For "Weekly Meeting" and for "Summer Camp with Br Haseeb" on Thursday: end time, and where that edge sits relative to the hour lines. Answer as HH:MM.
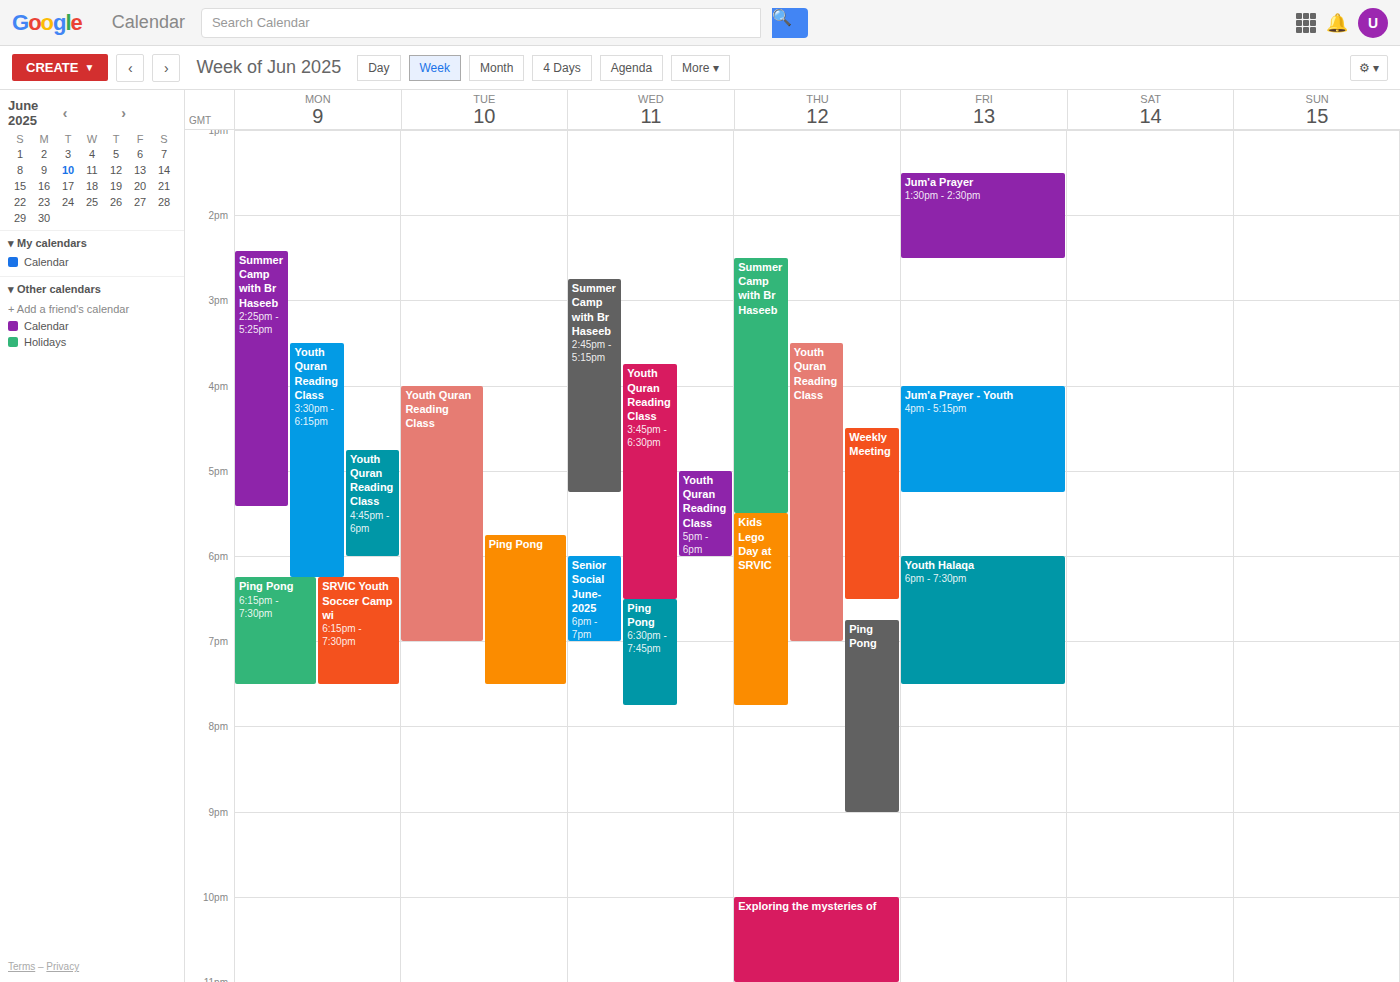
"Weekly Meeting": 18:30, halfway between the 18:00 and 19:00 lines. "Summer Camp with Br Haseeb": 17:30, halfway between the 17:00 and 18:00 lines.